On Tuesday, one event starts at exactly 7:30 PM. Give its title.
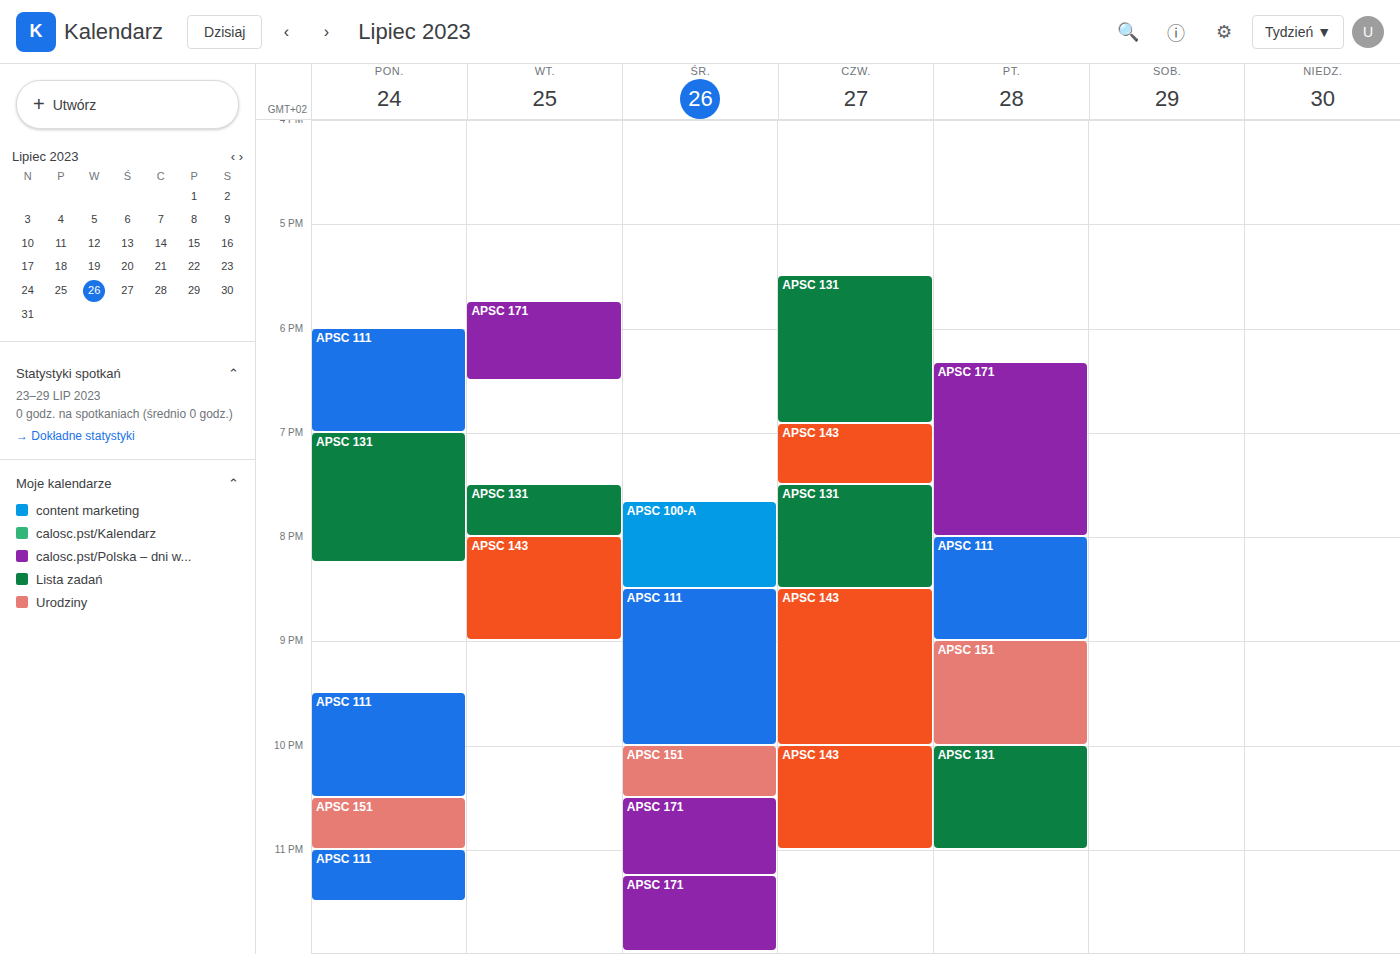
"APSC 131"